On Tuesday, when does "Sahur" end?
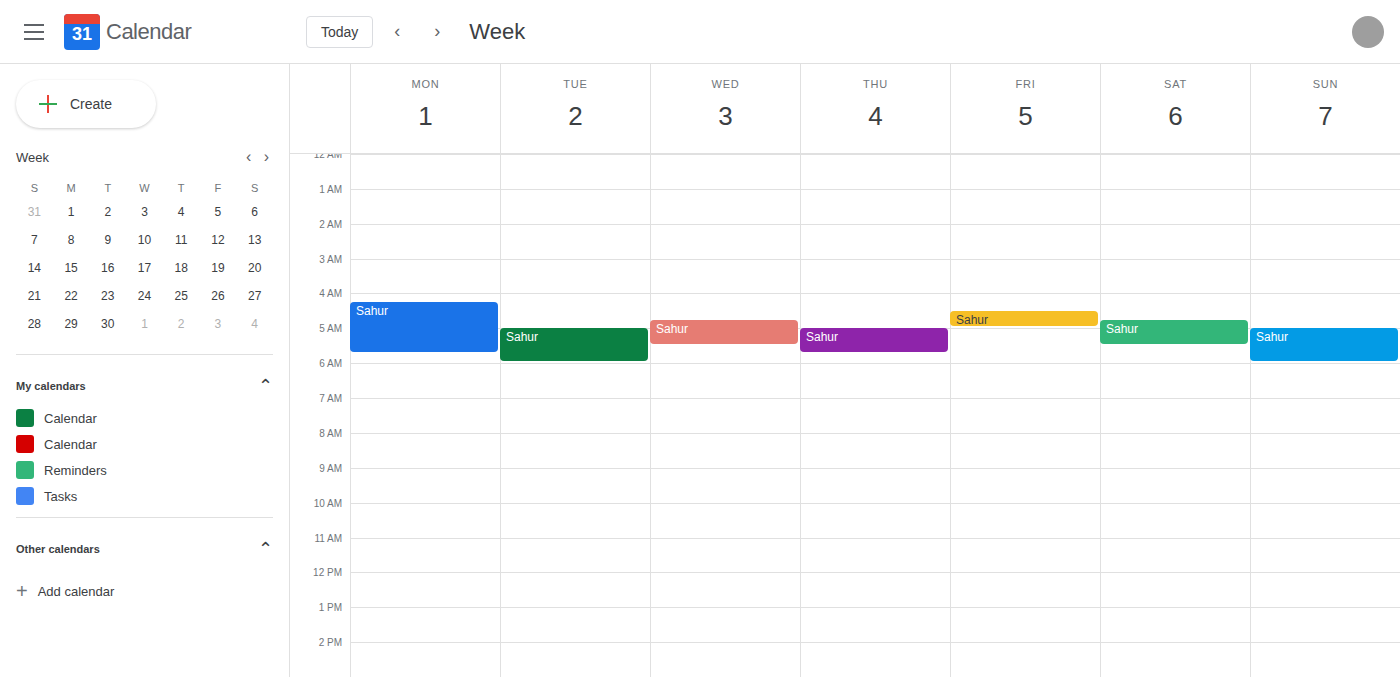
6:00 AM